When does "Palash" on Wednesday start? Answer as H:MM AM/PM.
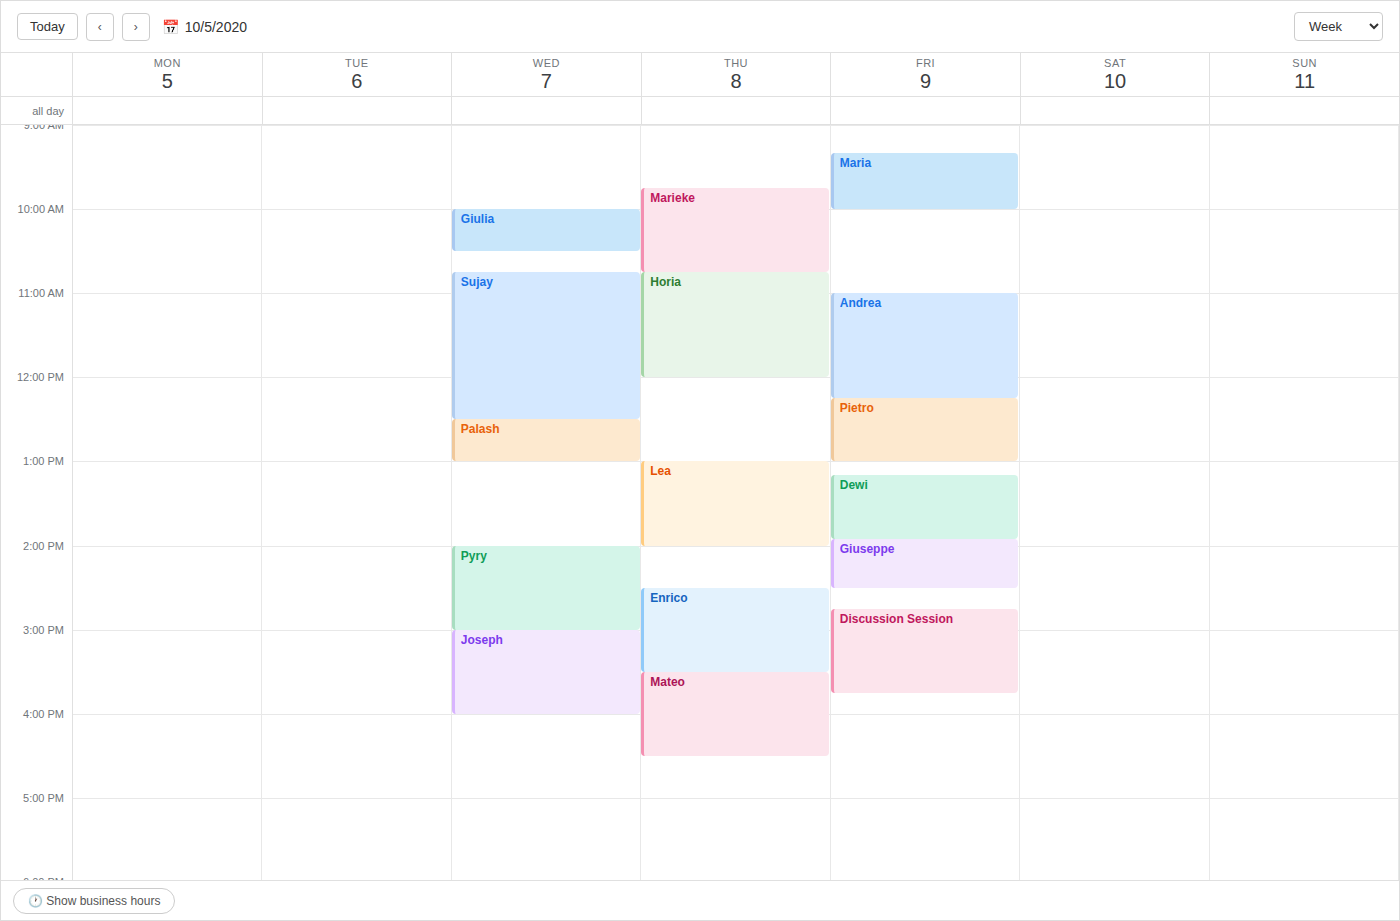
12:30 PM